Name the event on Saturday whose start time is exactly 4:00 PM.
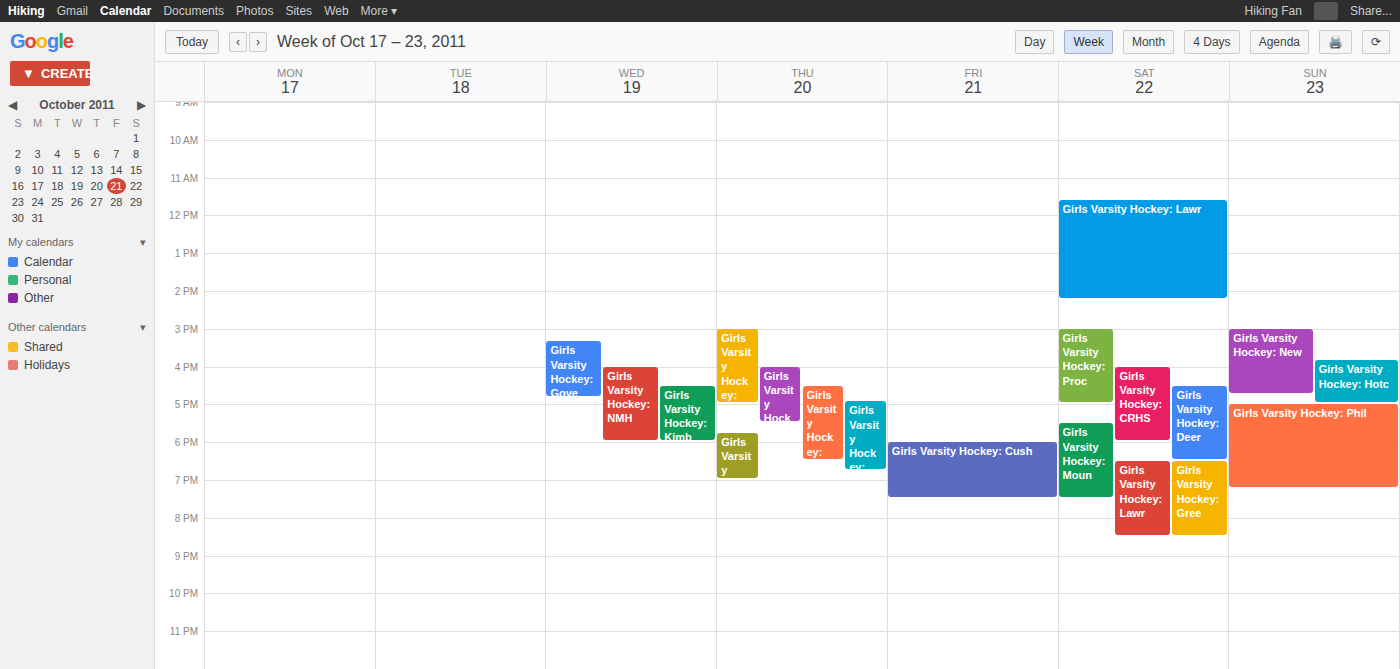
"Girls Varsity Hockey: CRHS"